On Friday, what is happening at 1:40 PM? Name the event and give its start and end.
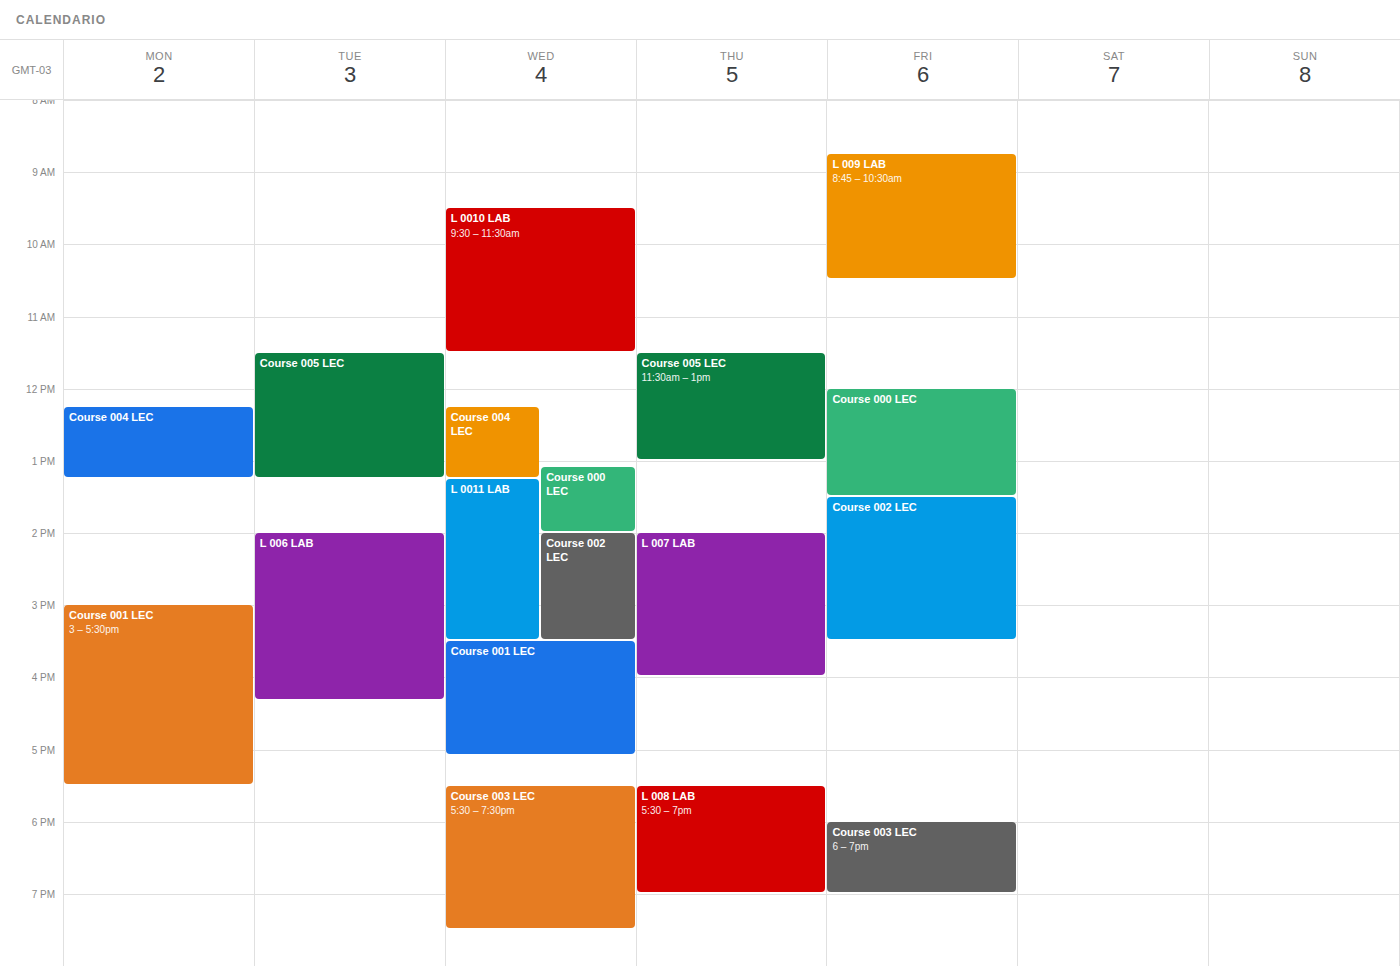
"Course 002 LEC", 1:30 PM to 3:30 PM